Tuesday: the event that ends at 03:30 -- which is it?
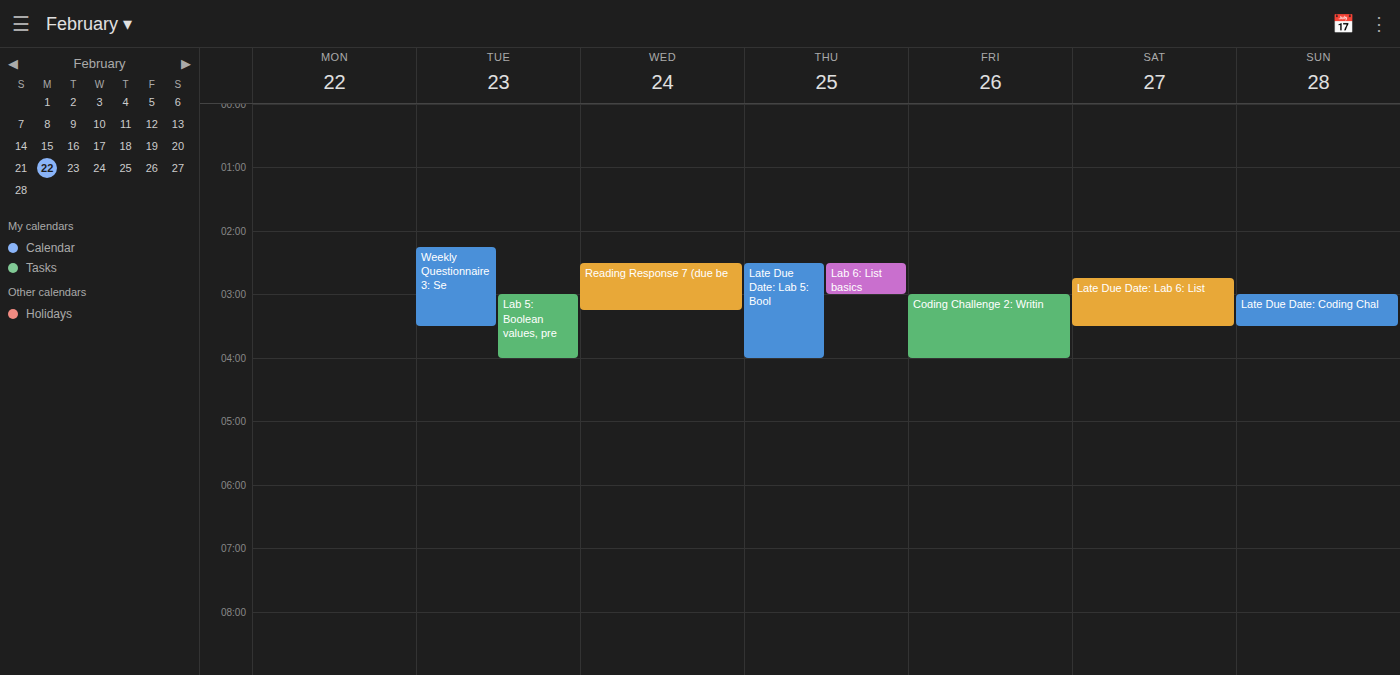
"Weekly Questionnaire 3: Se"